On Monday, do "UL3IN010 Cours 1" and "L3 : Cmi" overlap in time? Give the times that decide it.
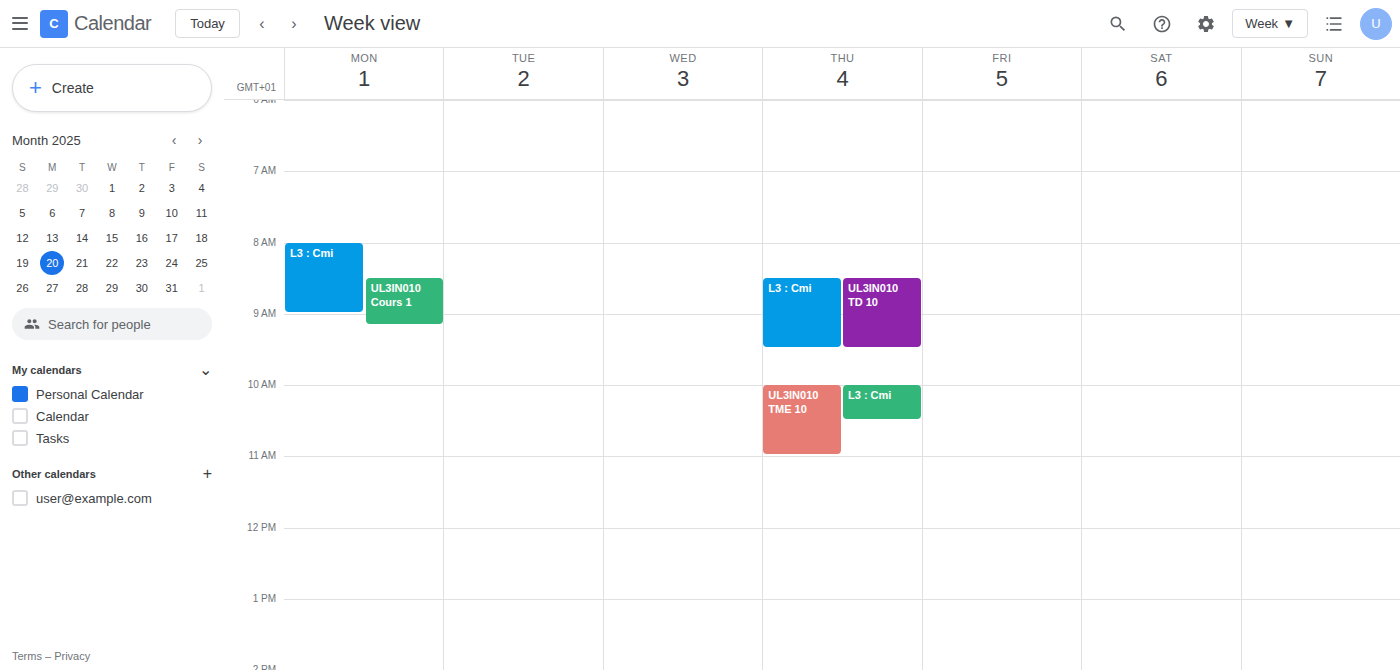
"UL3IN010 Cours 1" starts at 8:30 AM, before "L3 : Cmi" ends at 9:00 AM -- they overlap.